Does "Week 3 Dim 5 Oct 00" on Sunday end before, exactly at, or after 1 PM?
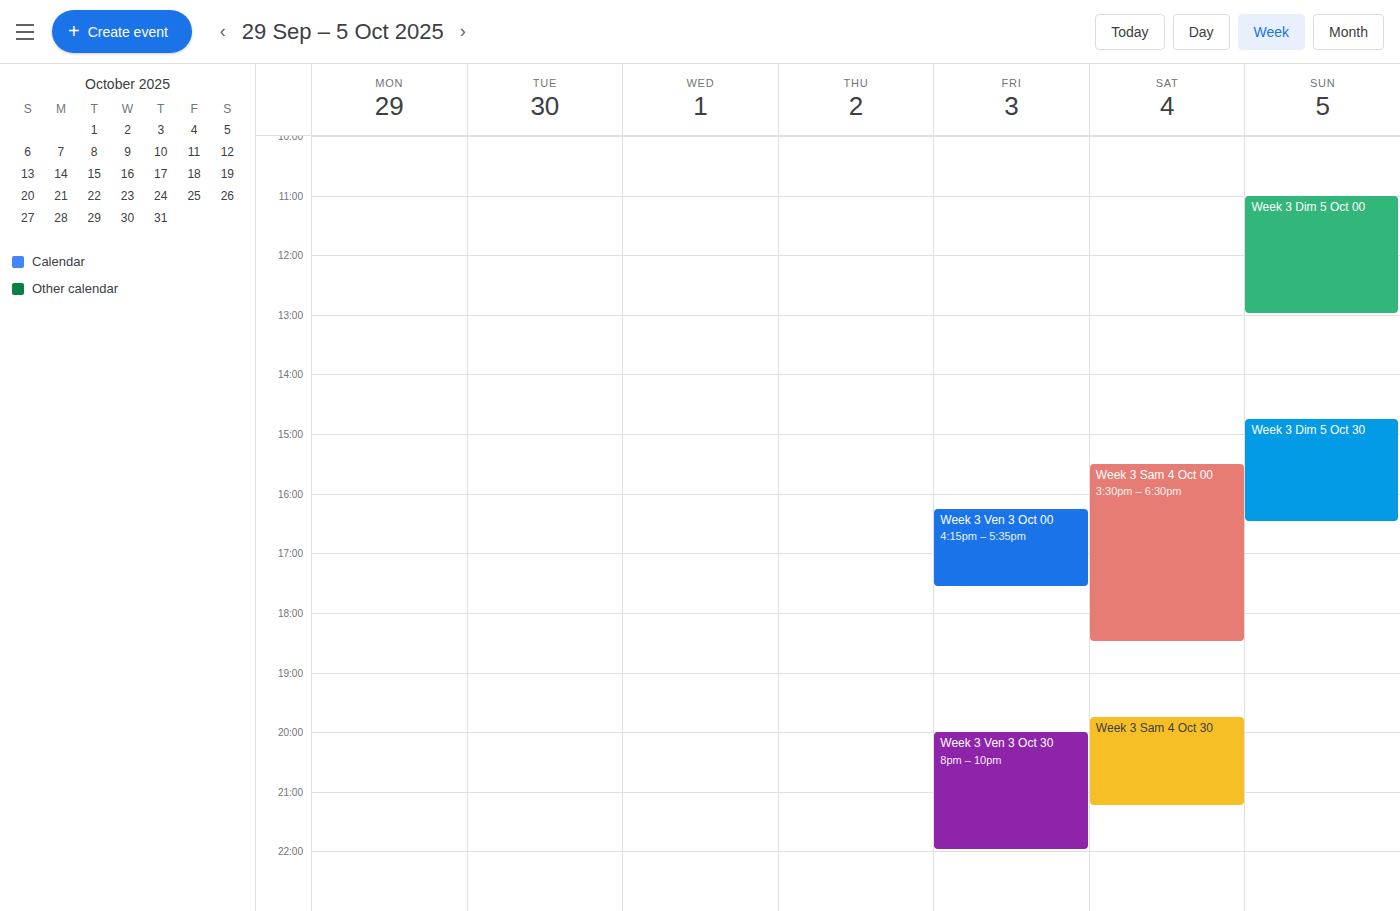
1:00 PM -- exactly at 1 PM, on the 1 PM line.